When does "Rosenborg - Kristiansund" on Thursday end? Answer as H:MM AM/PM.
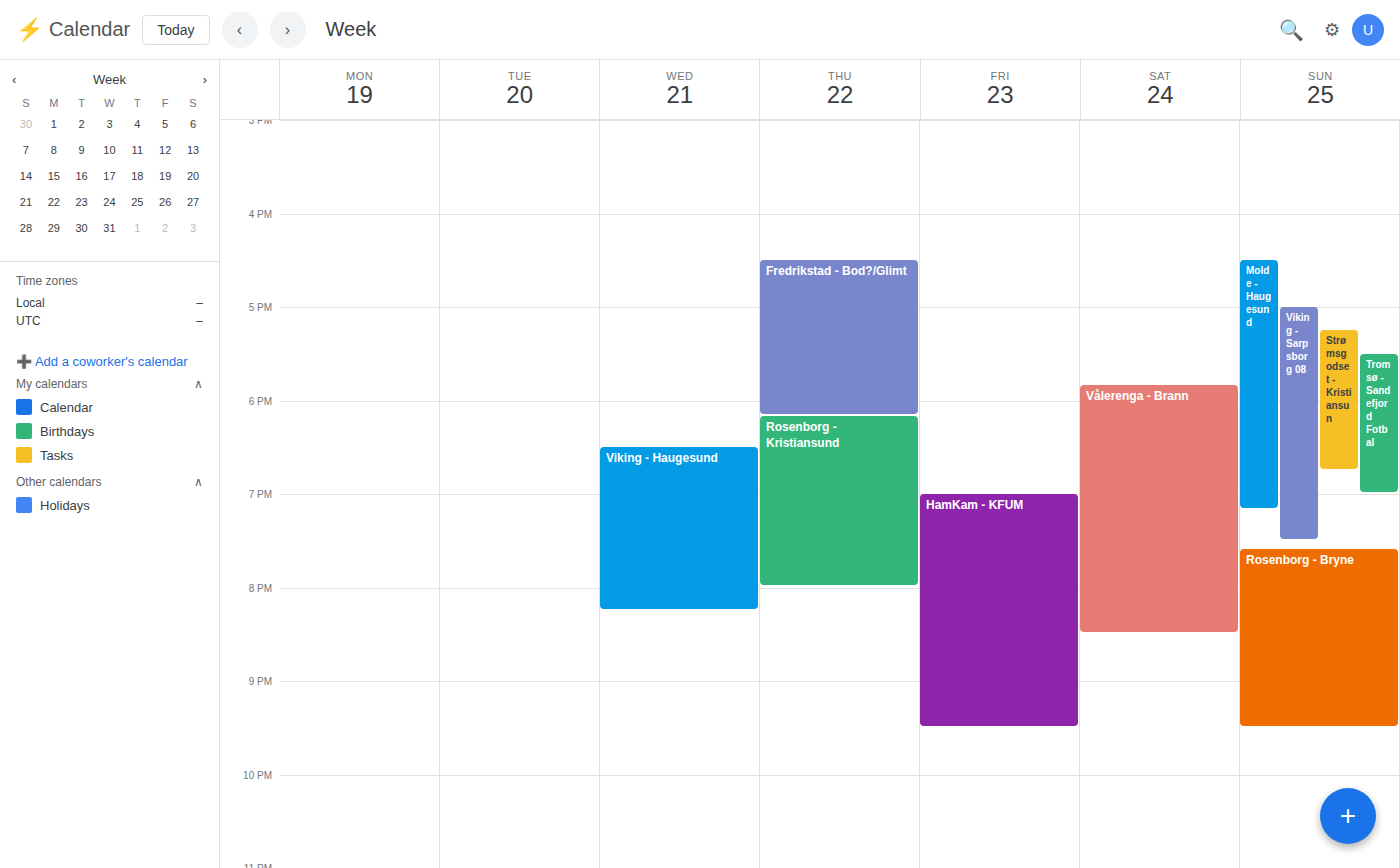
8:00 PM